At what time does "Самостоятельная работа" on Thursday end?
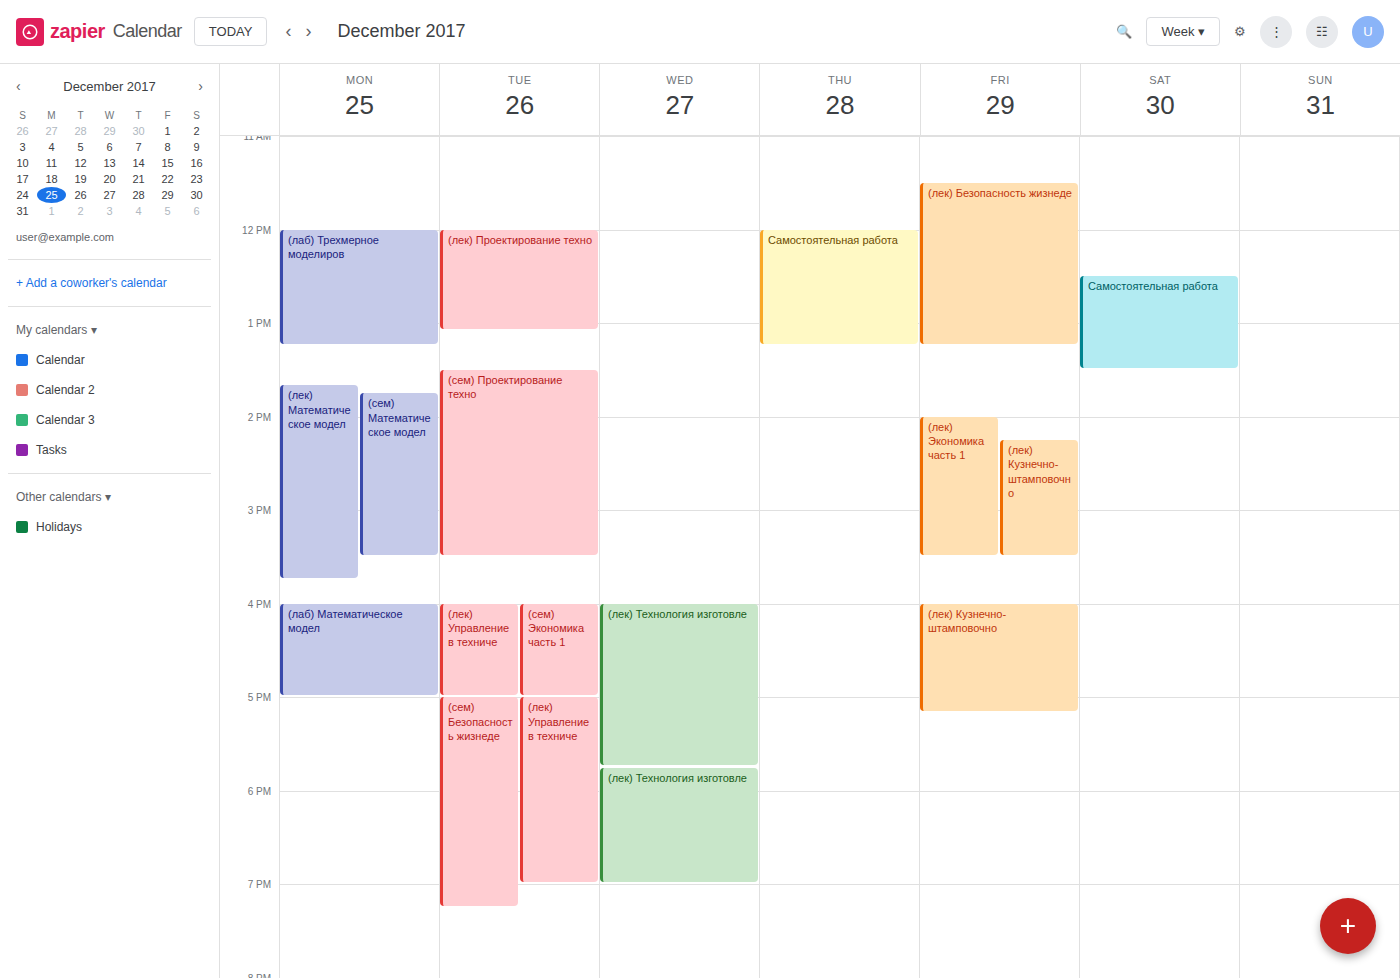
1:15 PM